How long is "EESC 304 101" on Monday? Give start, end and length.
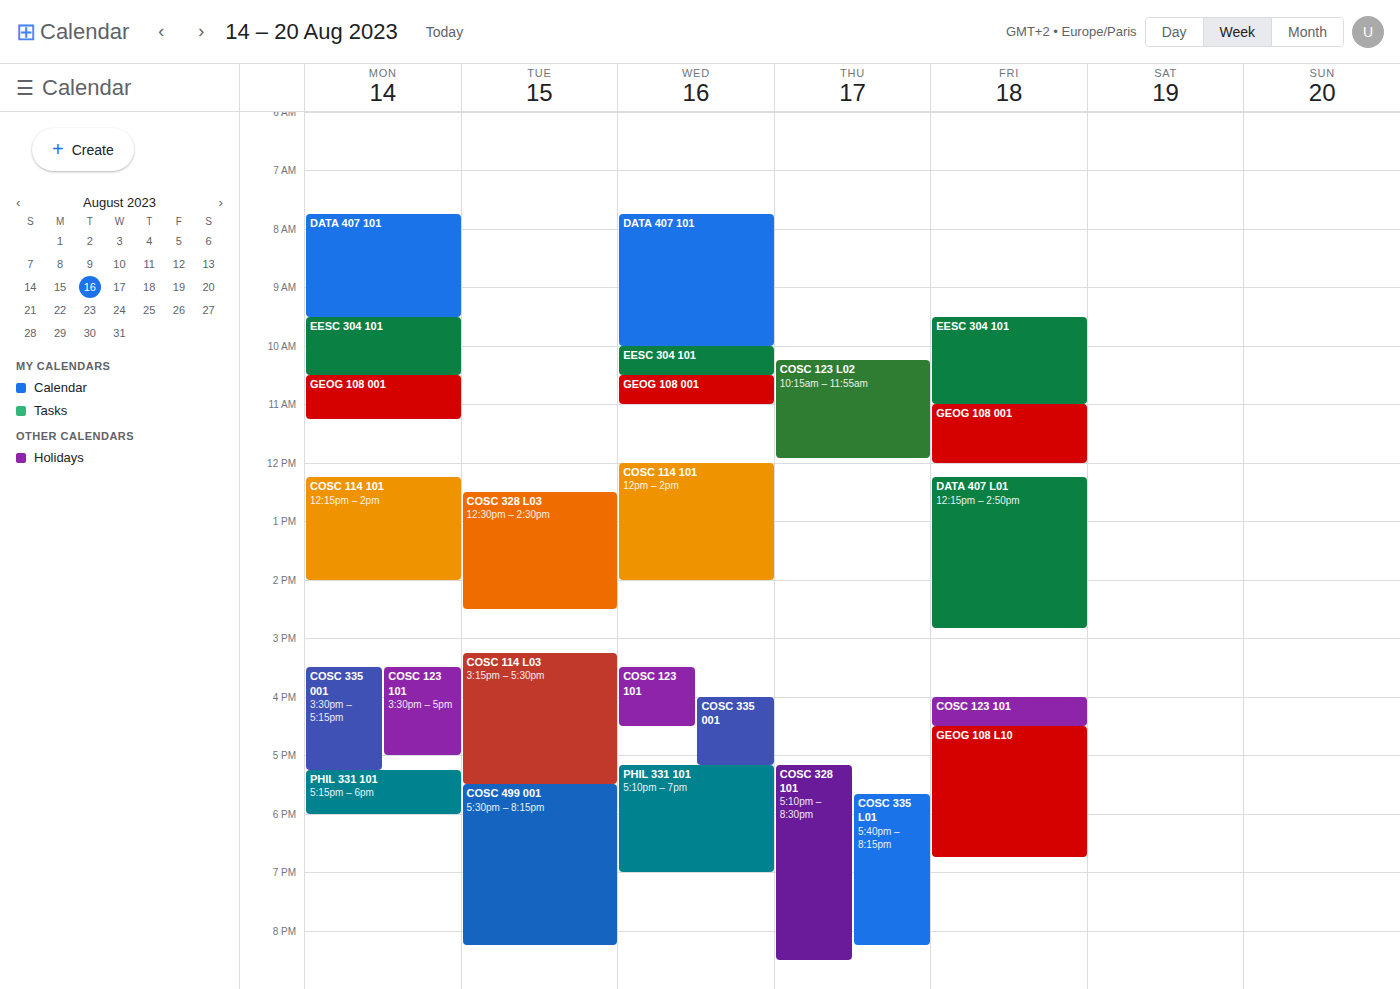
9:30 AM to 10:30 AM, 1 hour